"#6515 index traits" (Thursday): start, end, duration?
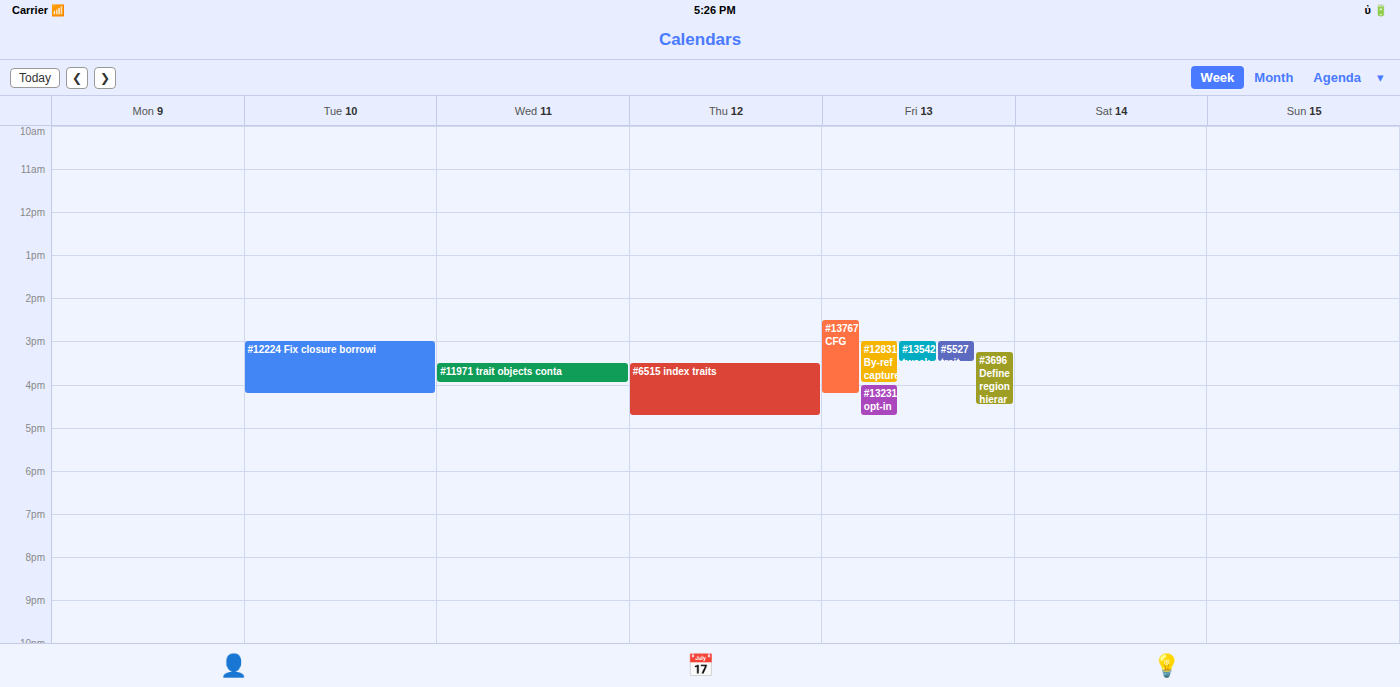
3:30 PM to 4:45 PM, 1 hour 15 minutes